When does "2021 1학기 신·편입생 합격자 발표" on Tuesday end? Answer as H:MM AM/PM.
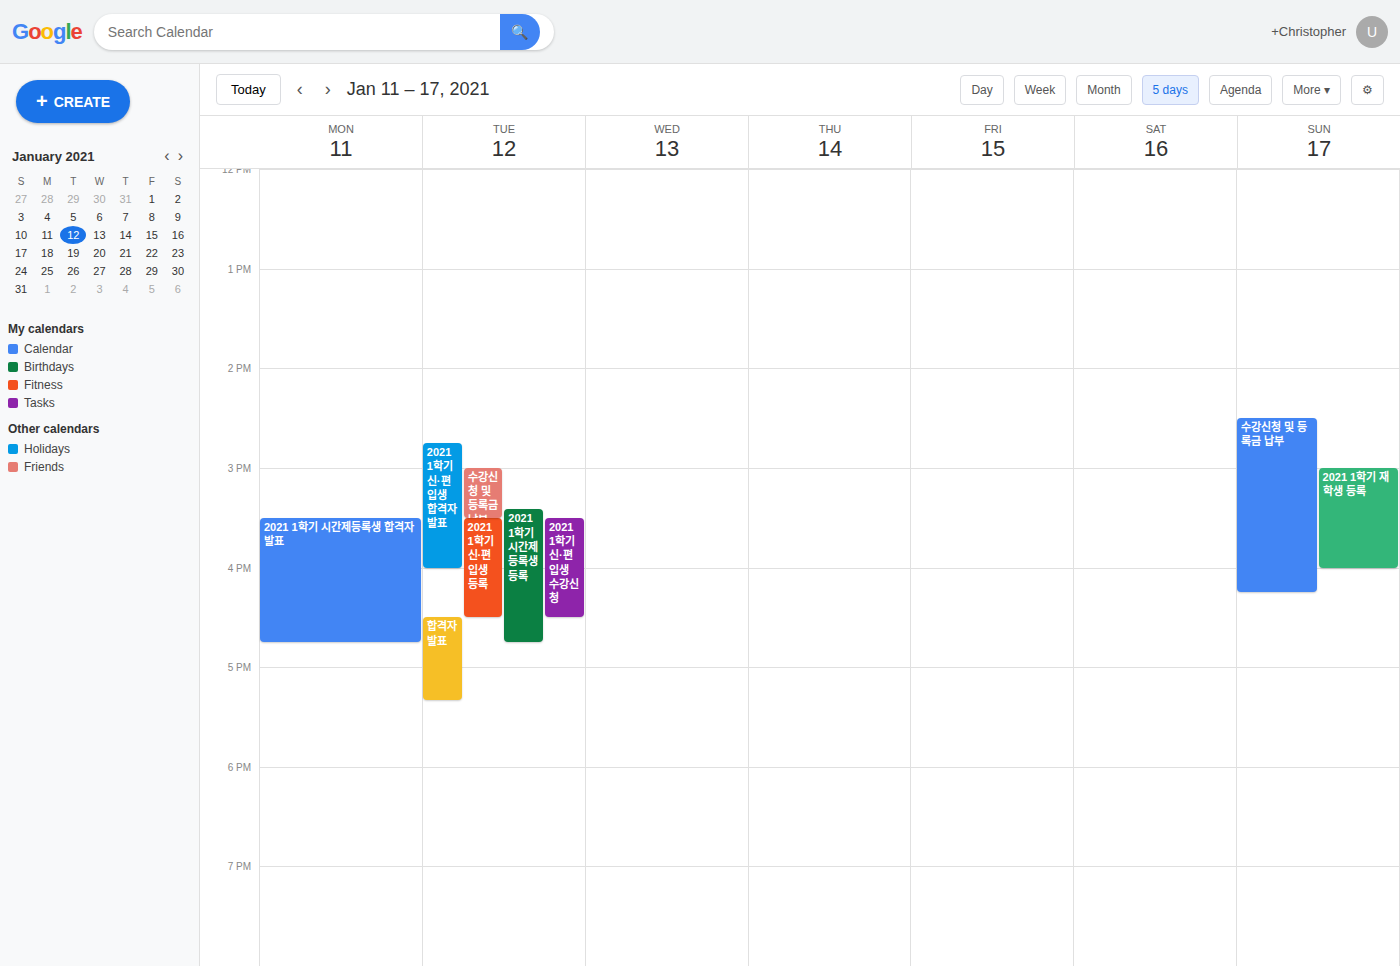
4:00 PM